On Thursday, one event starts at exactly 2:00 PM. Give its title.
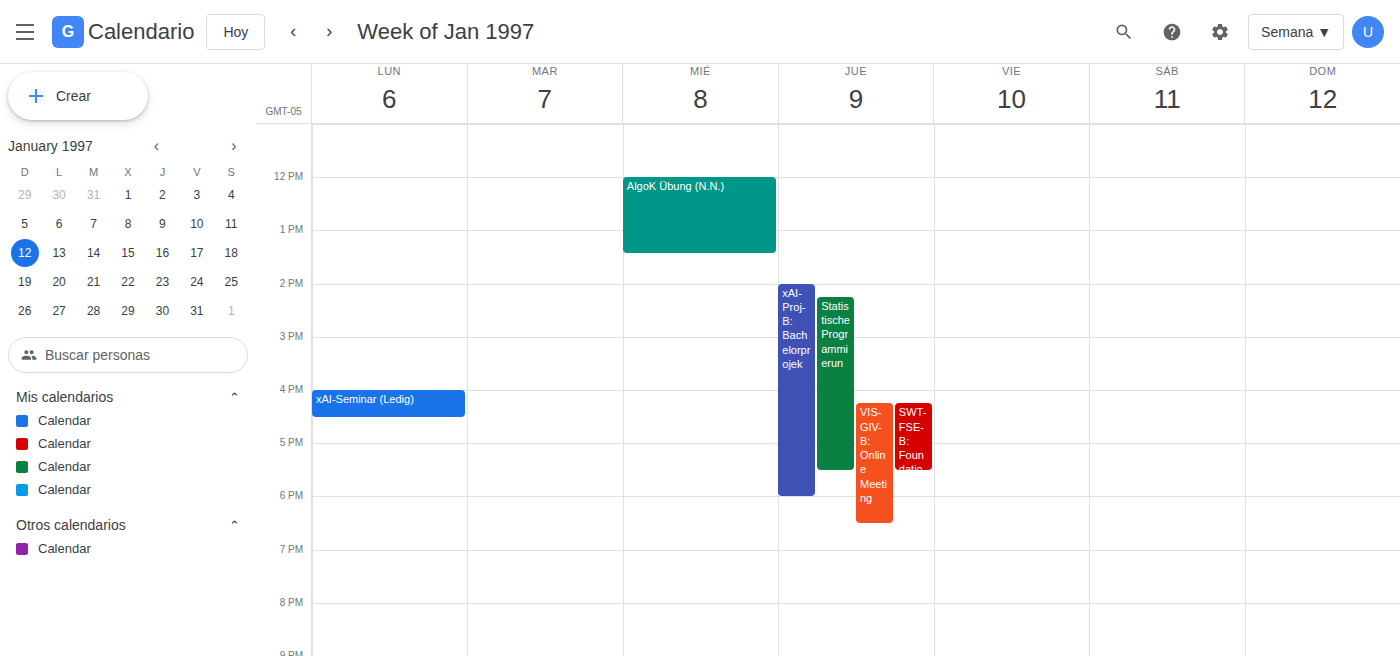
"xAI-Proj-B: Bachelorprojek"